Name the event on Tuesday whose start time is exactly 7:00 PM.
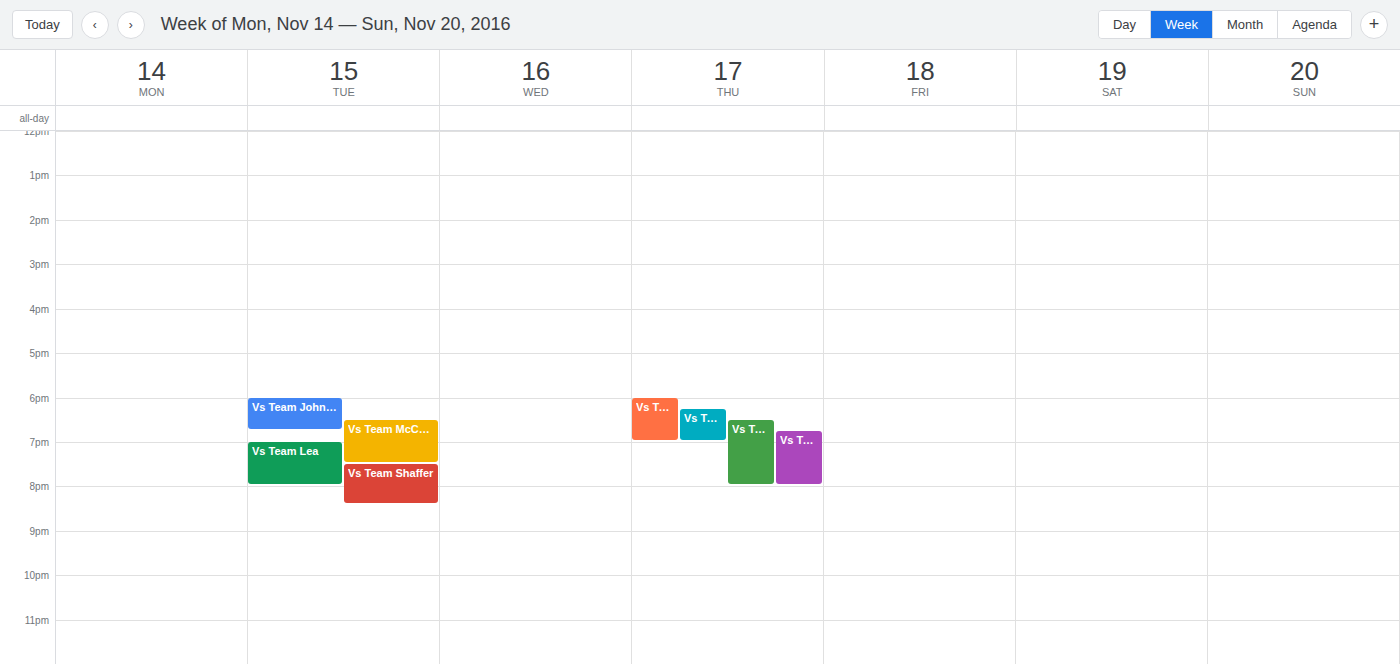
"Vs Team Lea"